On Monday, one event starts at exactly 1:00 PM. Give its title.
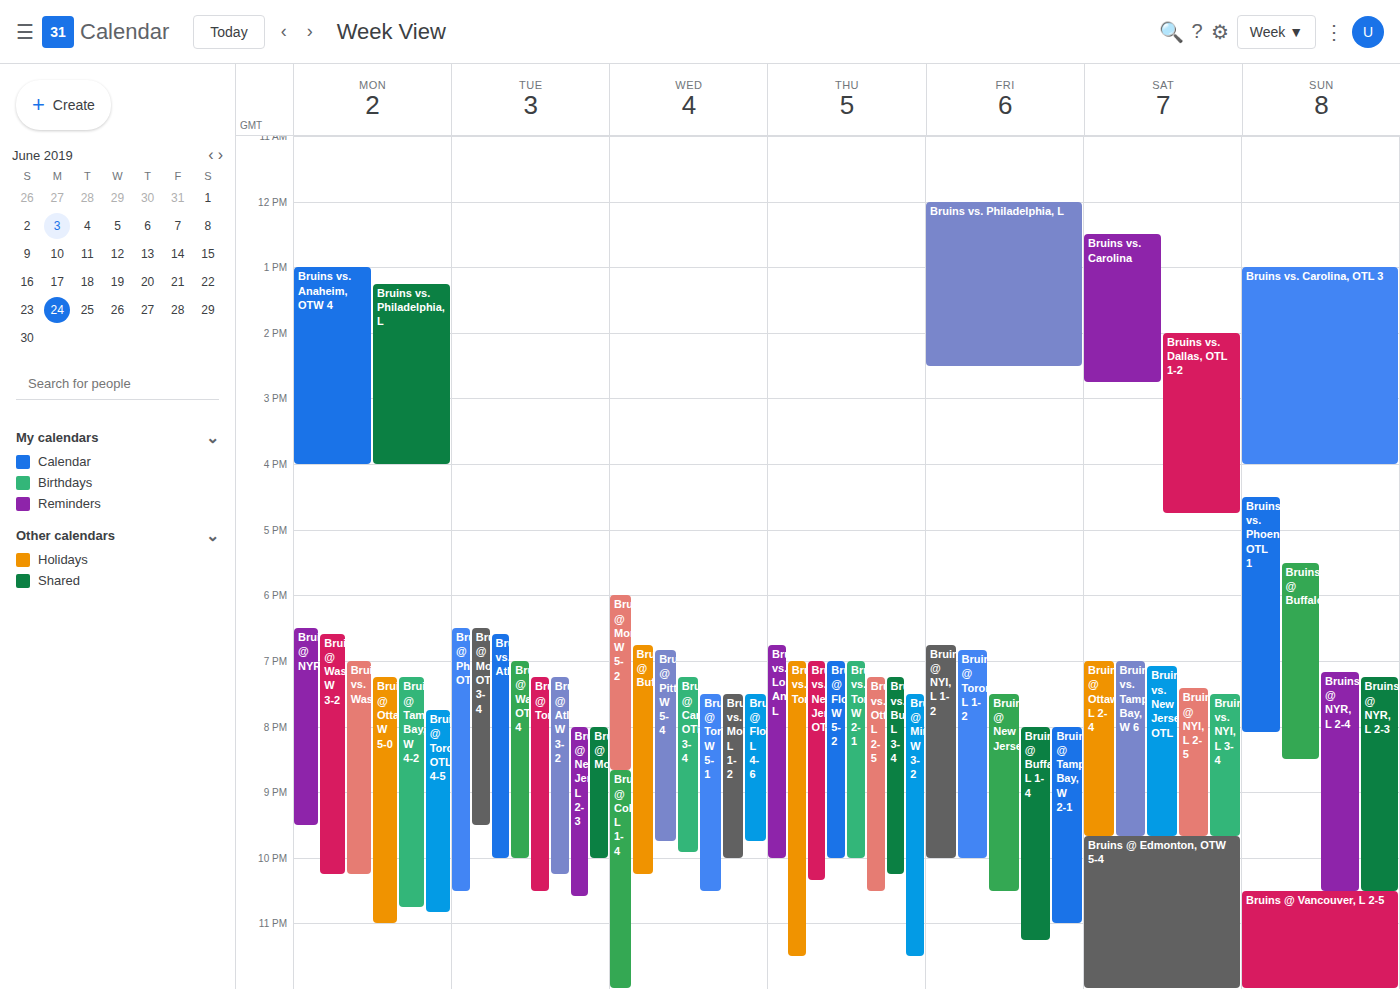
"Bruins vs. Anaheim, OTW 4"